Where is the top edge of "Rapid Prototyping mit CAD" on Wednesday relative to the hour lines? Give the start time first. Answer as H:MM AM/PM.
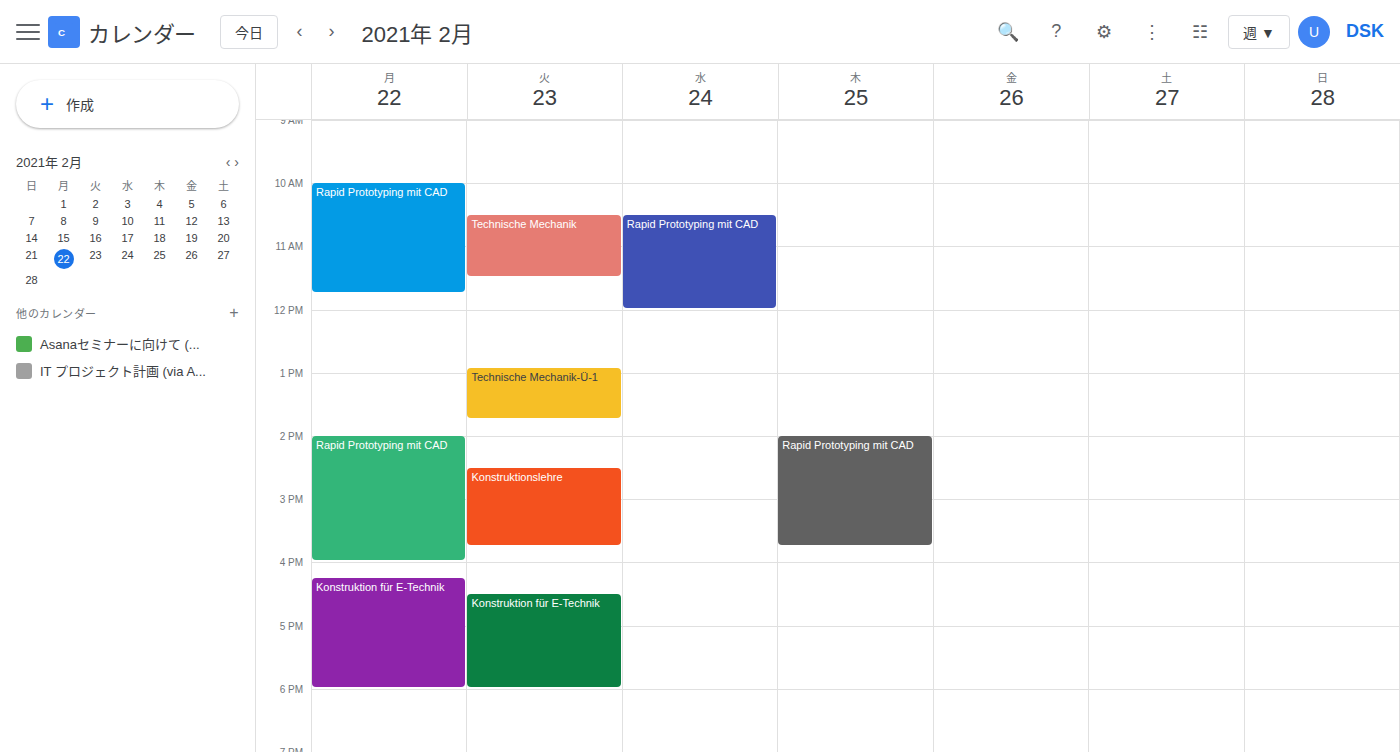
10:30 AM -- halfway between the 10 AM and 11 AM lines.